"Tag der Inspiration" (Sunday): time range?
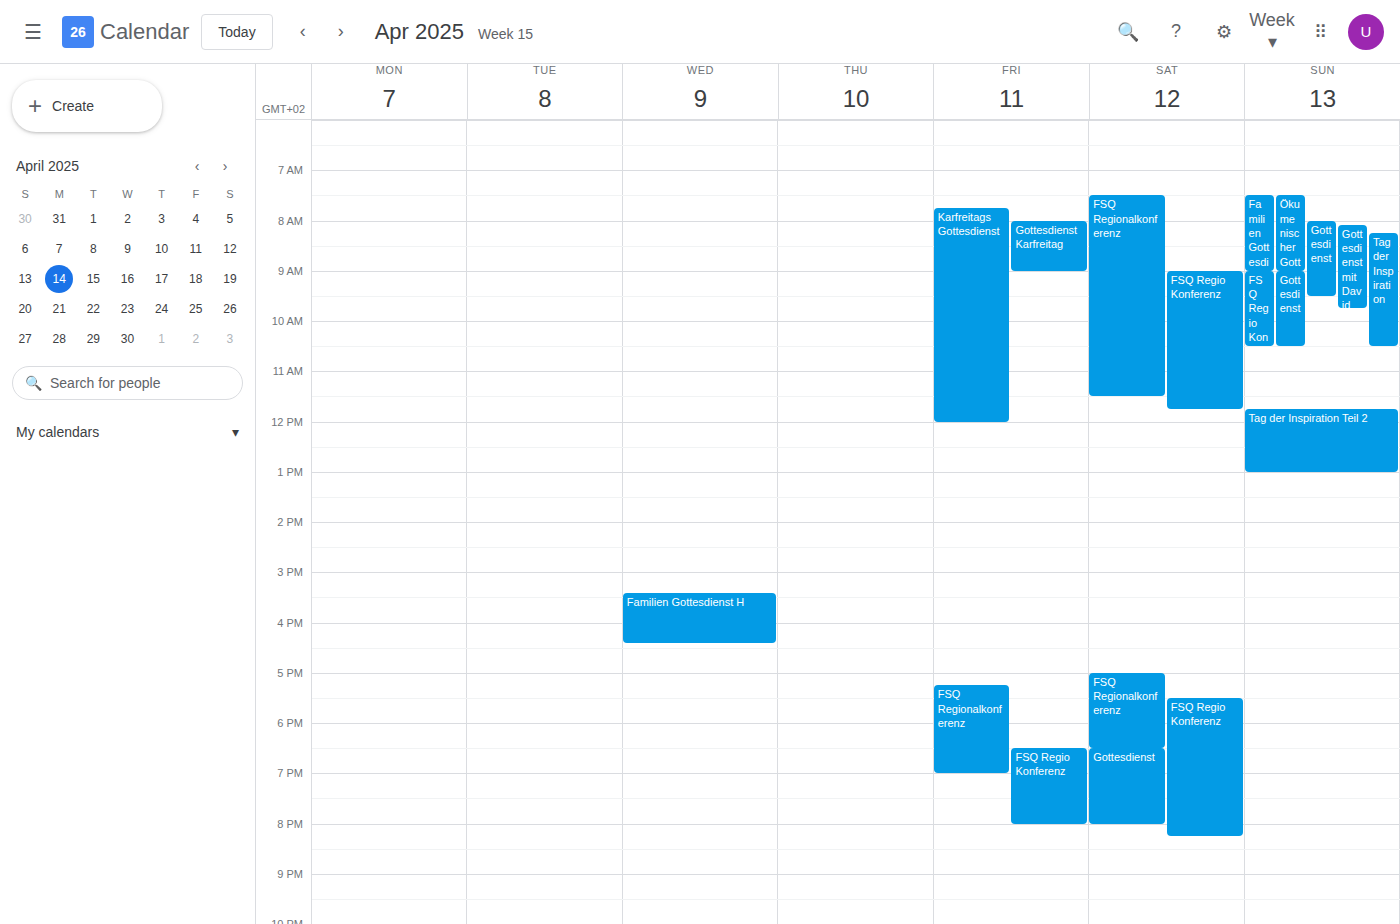
8:15 AM to 10:30 AM